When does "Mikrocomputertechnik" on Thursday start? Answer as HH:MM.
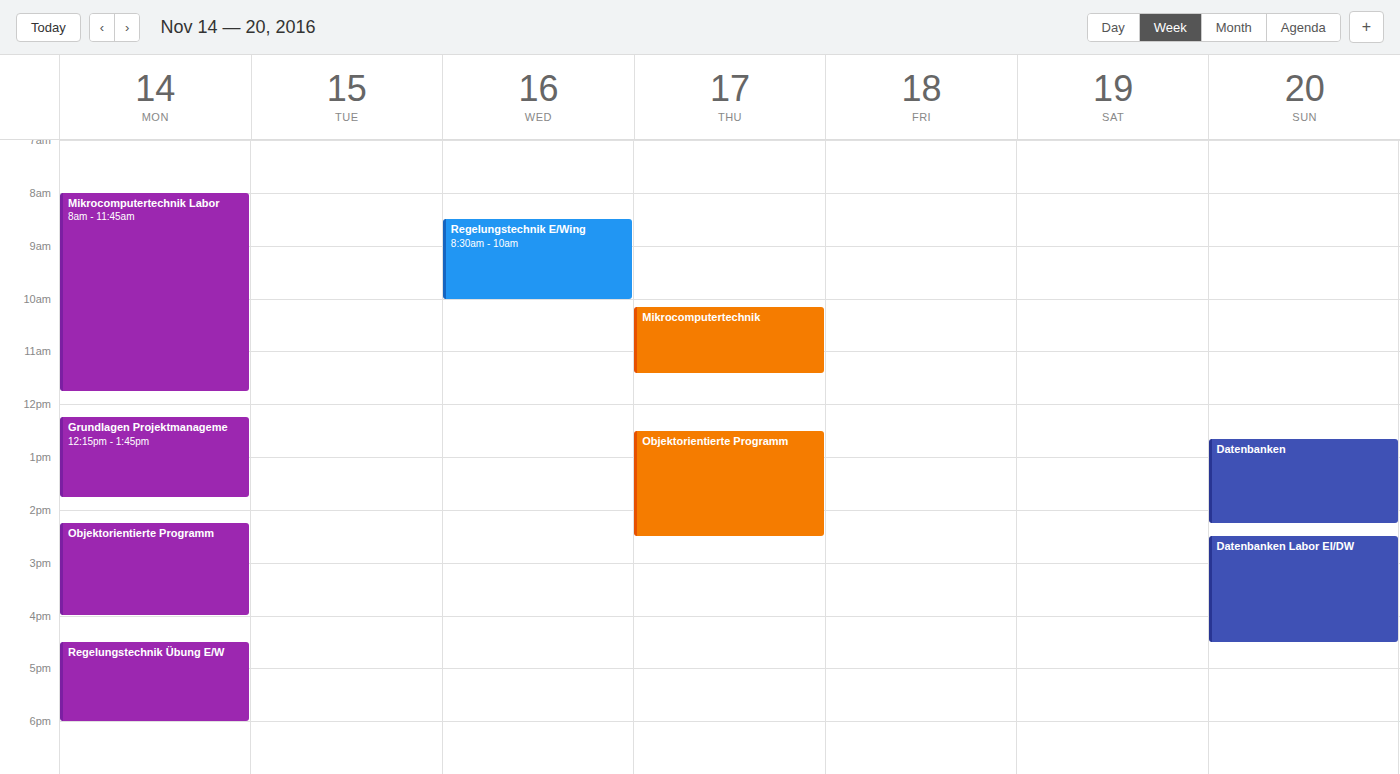
10:10